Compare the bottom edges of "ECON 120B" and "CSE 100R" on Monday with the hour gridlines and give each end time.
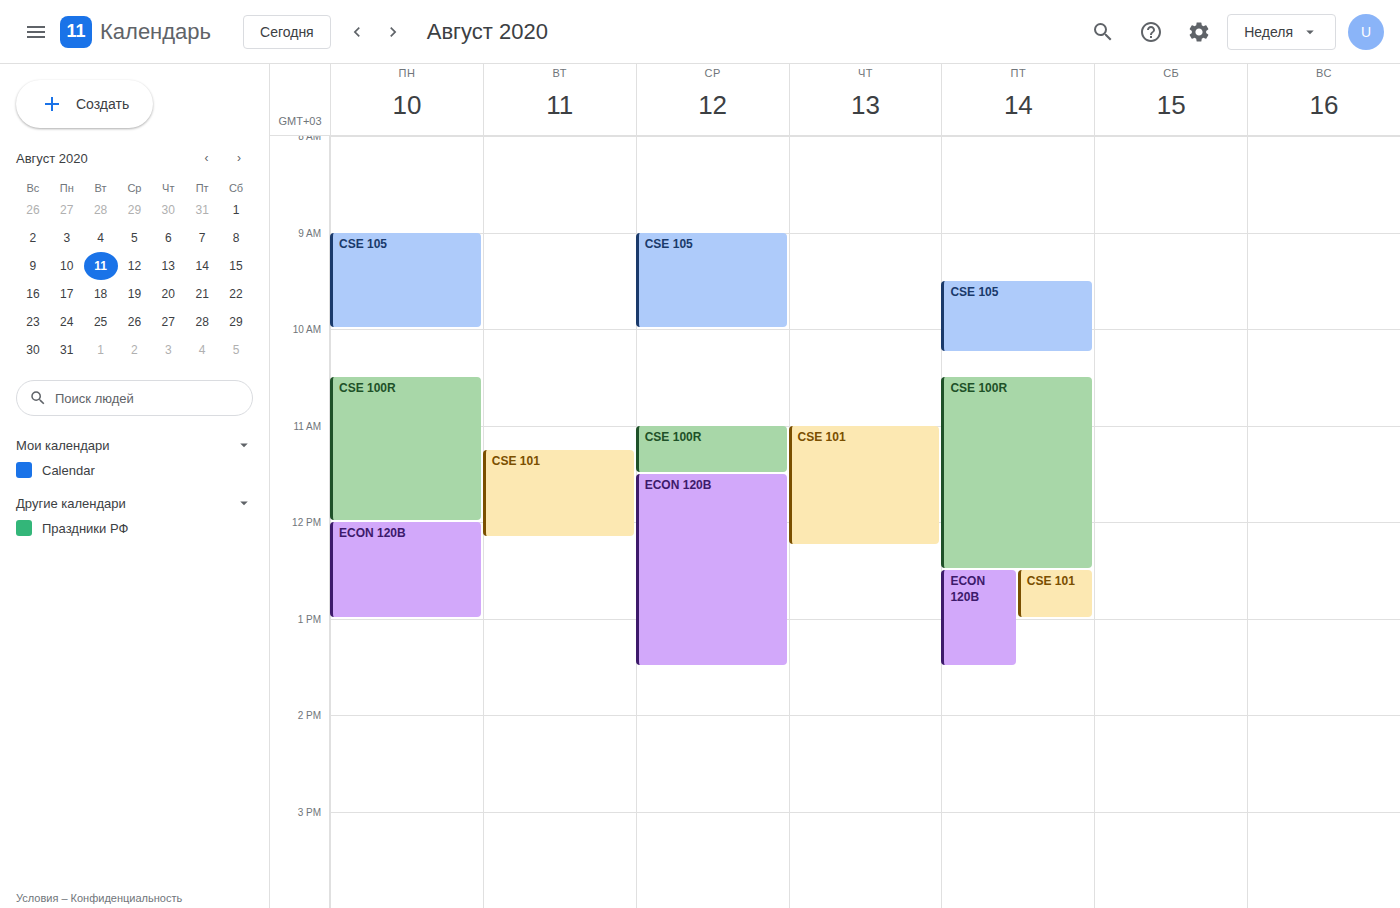
"ECON 120B": 13:00, exactly on the 13:00 line. "CSE 100R": 12:00, exactly on the 12:00 line.